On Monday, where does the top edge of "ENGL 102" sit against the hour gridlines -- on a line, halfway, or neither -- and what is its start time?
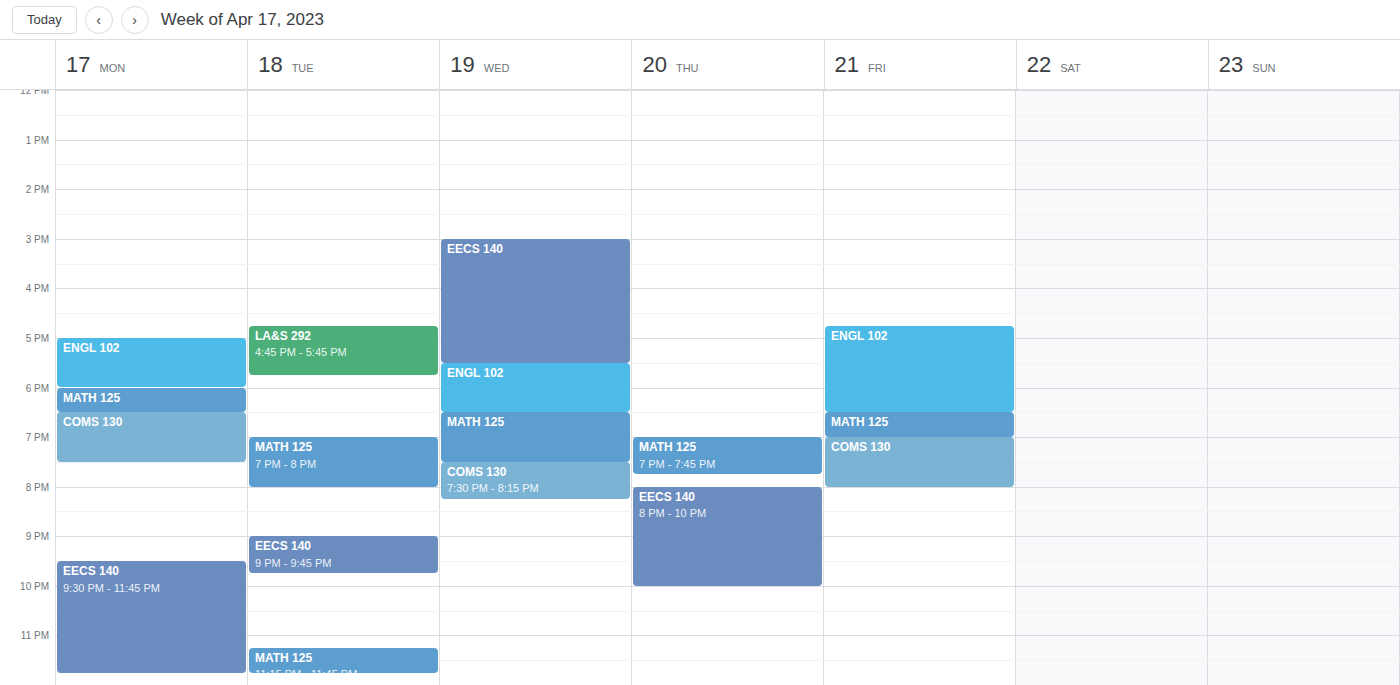
5:00 PM -- exactly on the 5 PM line.